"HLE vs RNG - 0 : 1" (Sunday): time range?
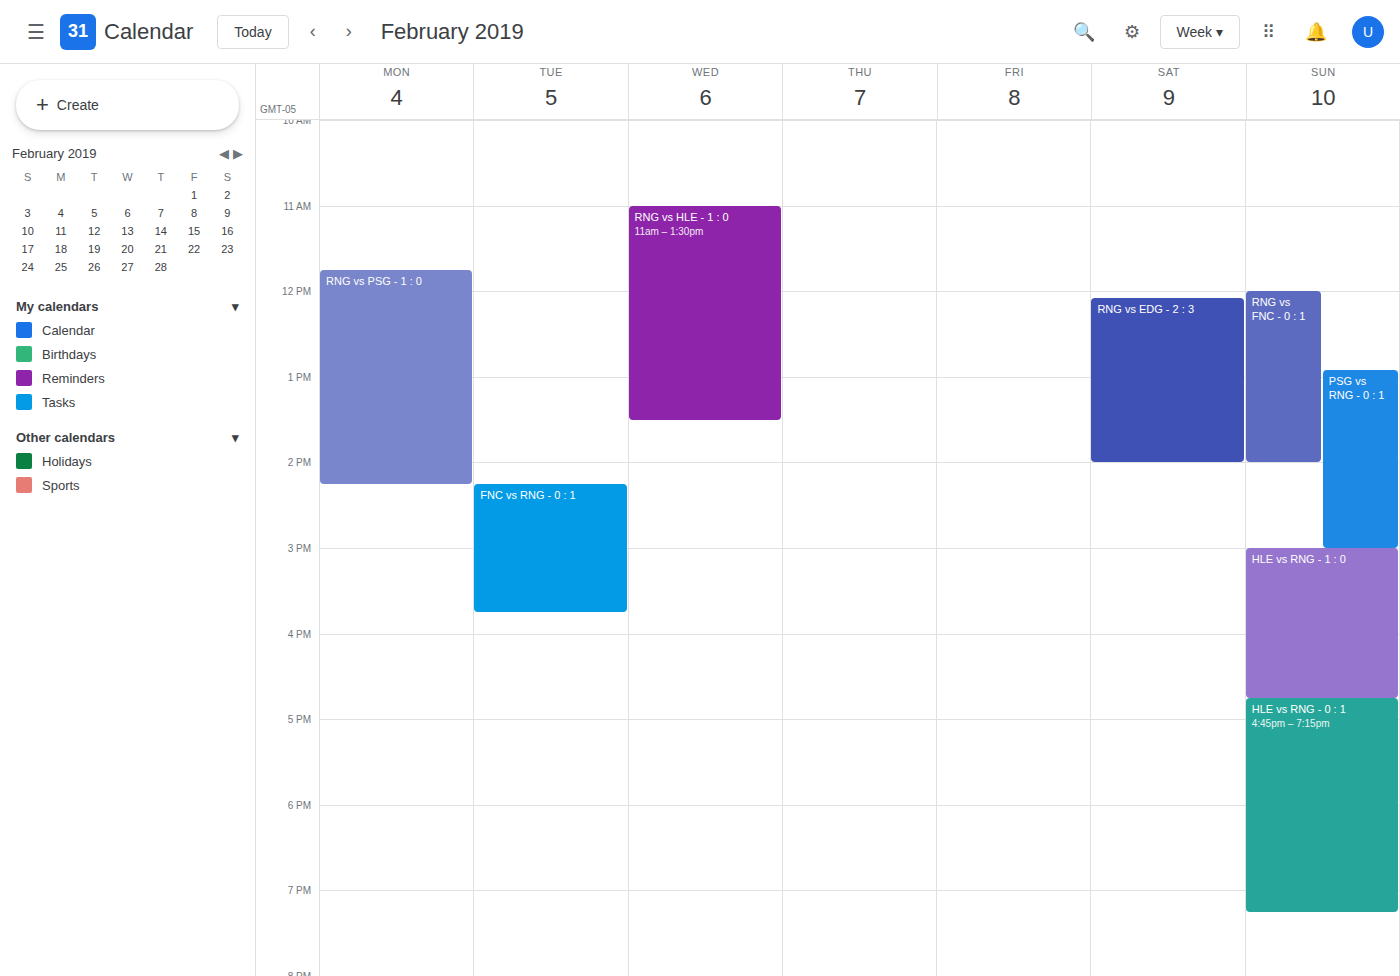
16:45 to 19:15